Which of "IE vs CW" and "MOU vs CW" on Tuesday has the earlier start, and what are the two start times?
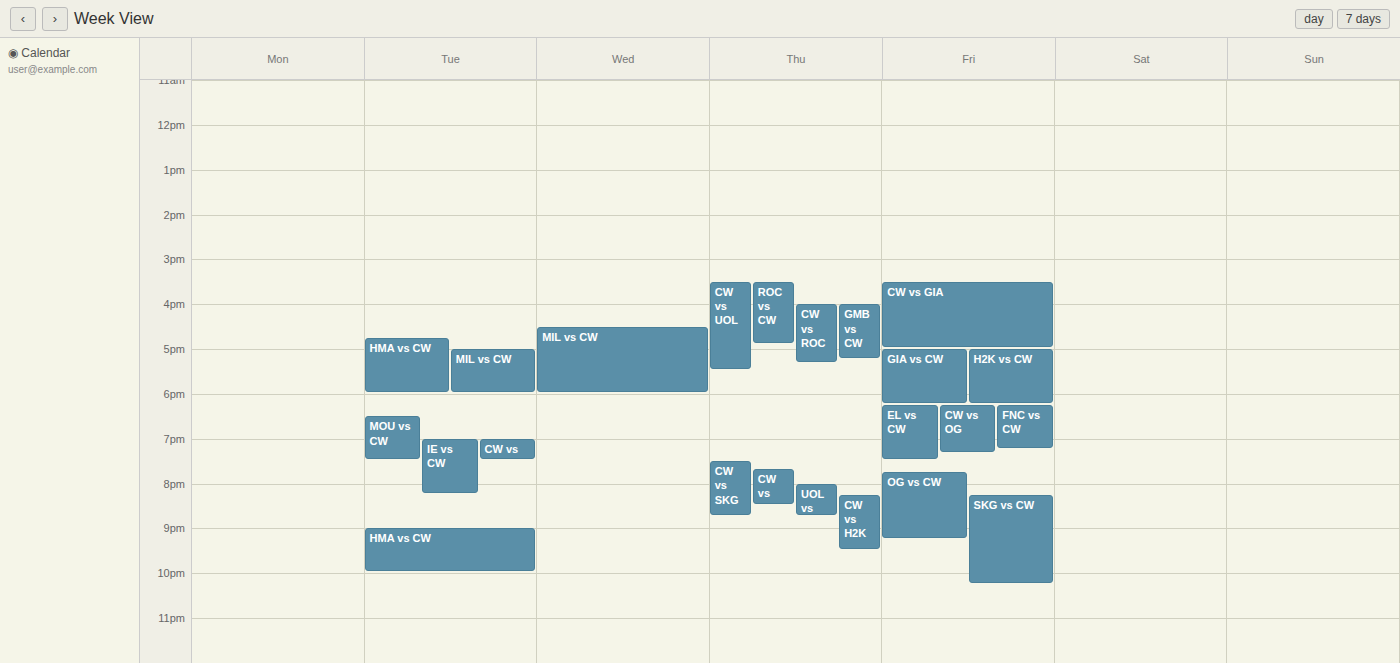
"MOU vs CW" 18:30; "IE vs CW" 19:00.